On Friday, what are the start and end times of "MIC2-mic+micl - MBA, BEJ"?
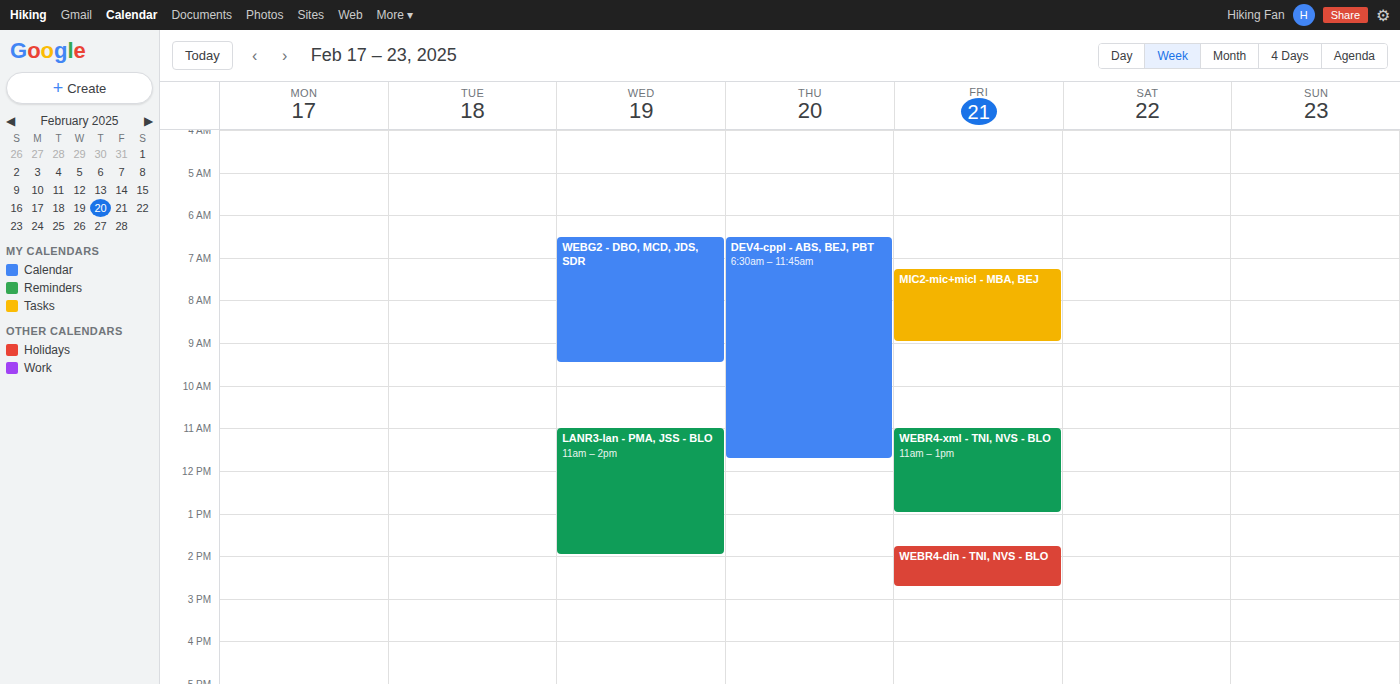
07:15 to 09:00